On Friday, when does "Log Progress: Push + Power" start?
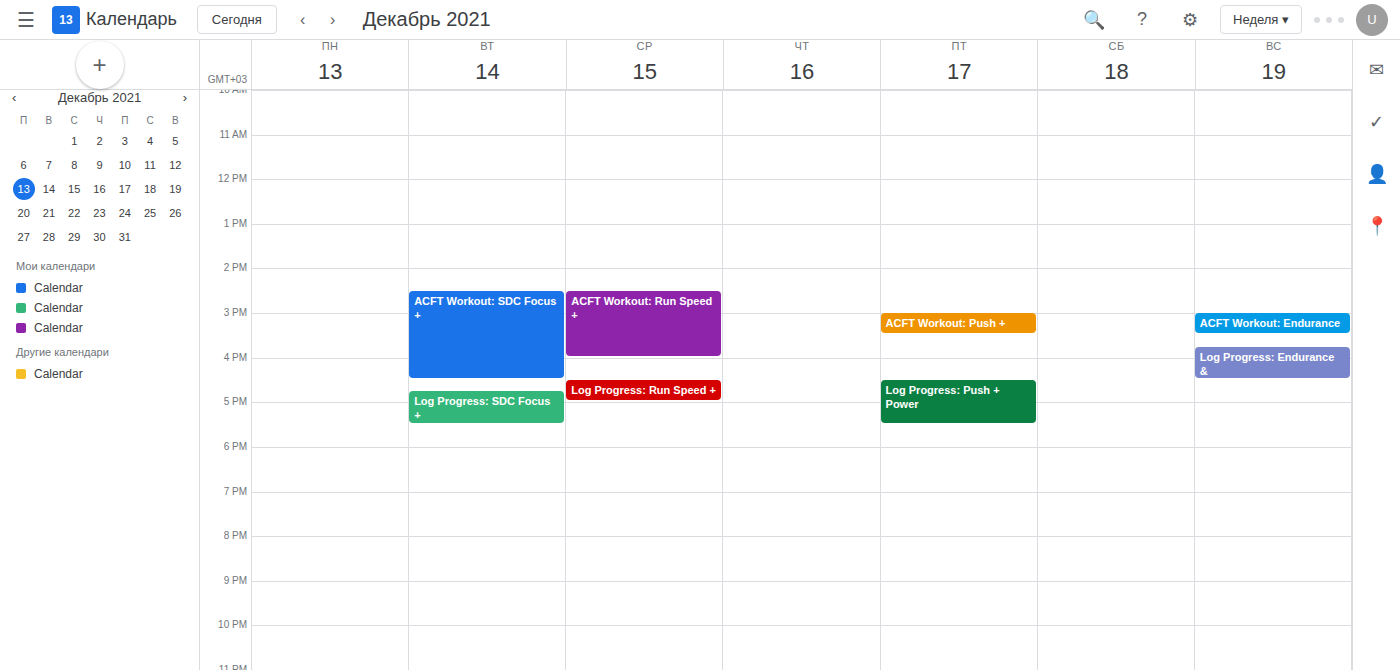
4:30 PM